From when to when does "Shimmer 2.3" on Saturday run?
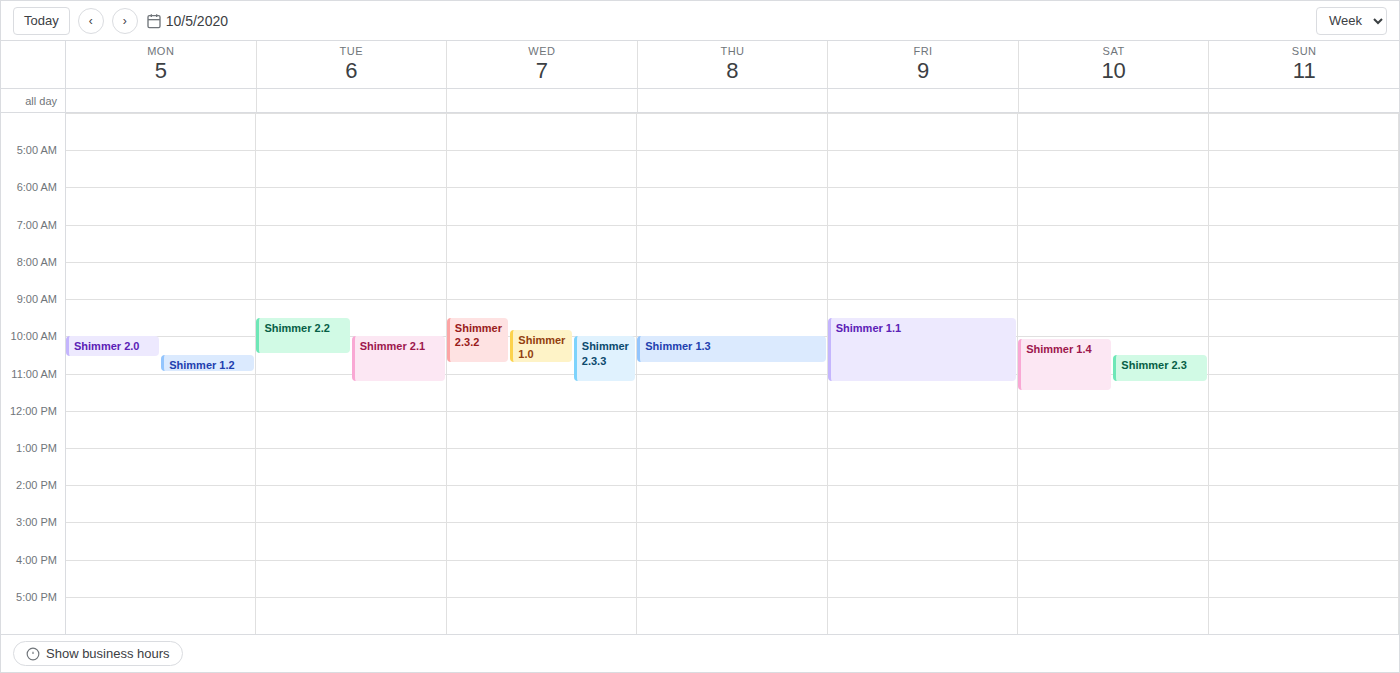
10:30 AM to 11:15 AM